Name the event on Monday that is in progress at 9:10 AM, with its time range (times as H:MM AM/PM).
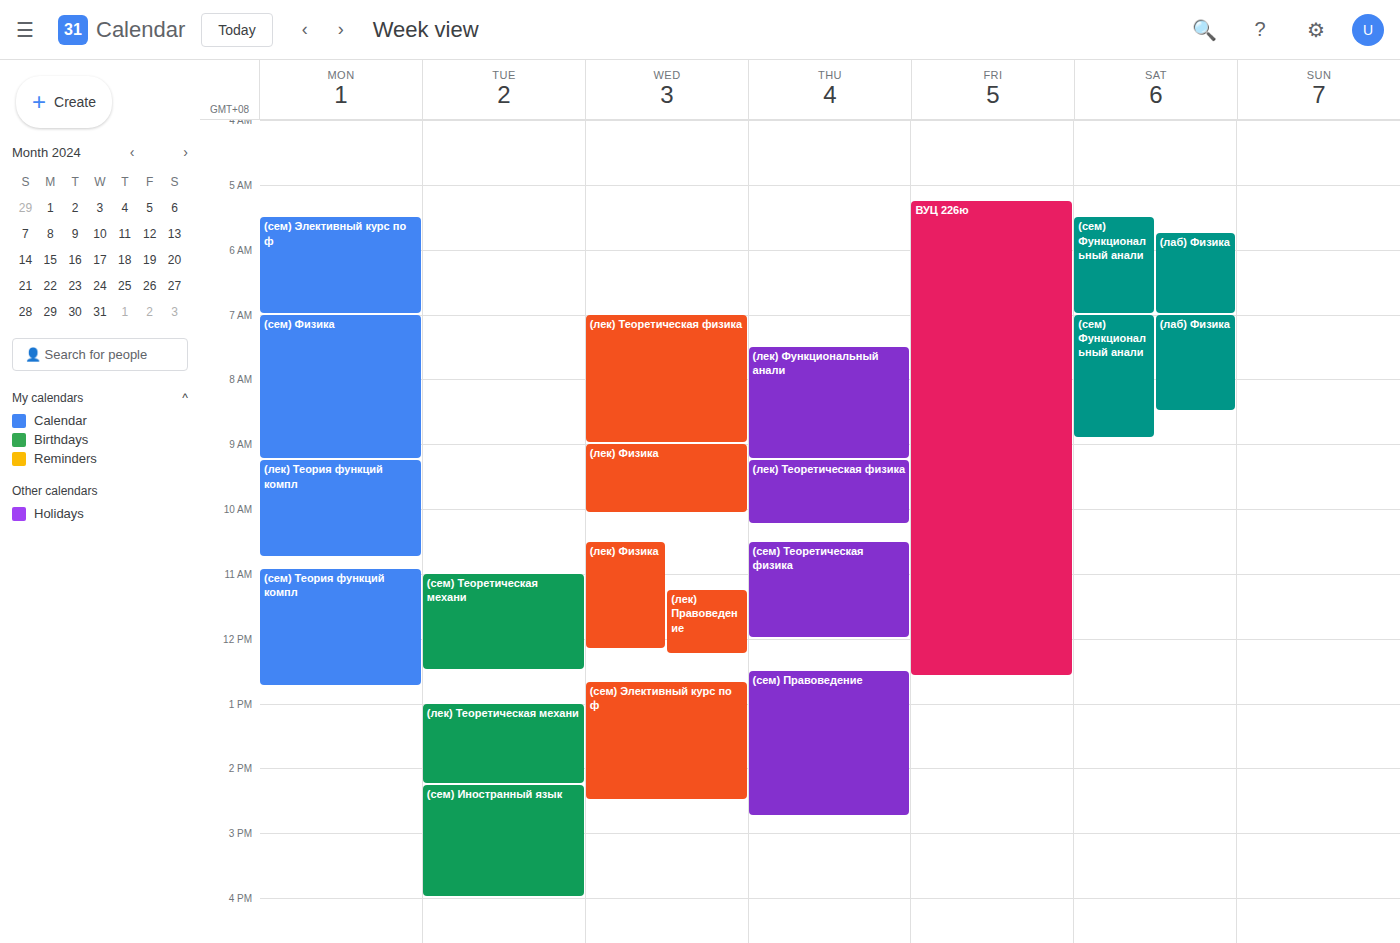
"(сем) Физика", 7:00 AM to 9:15 AM